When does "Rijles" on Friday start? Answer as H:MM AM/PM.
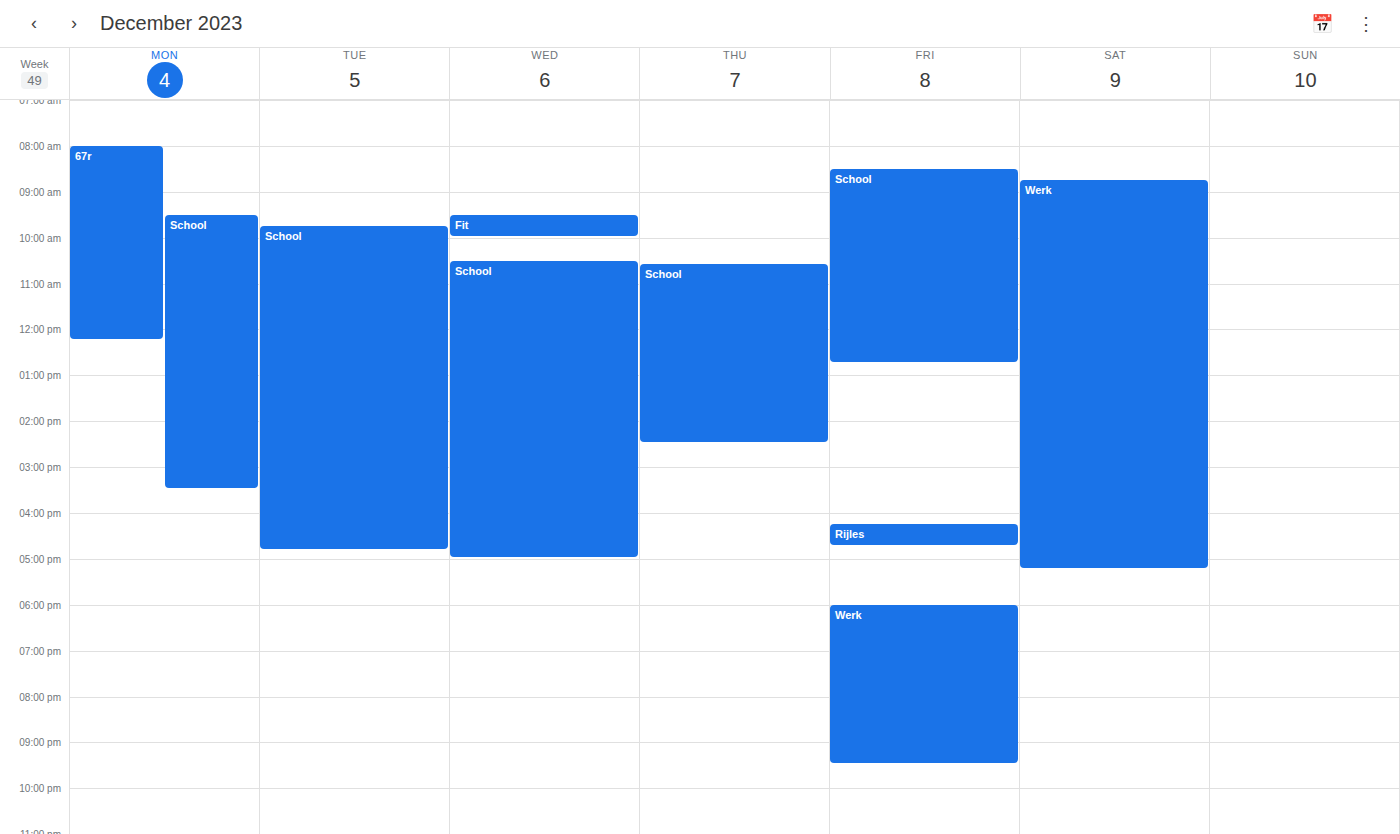
4:15 PM